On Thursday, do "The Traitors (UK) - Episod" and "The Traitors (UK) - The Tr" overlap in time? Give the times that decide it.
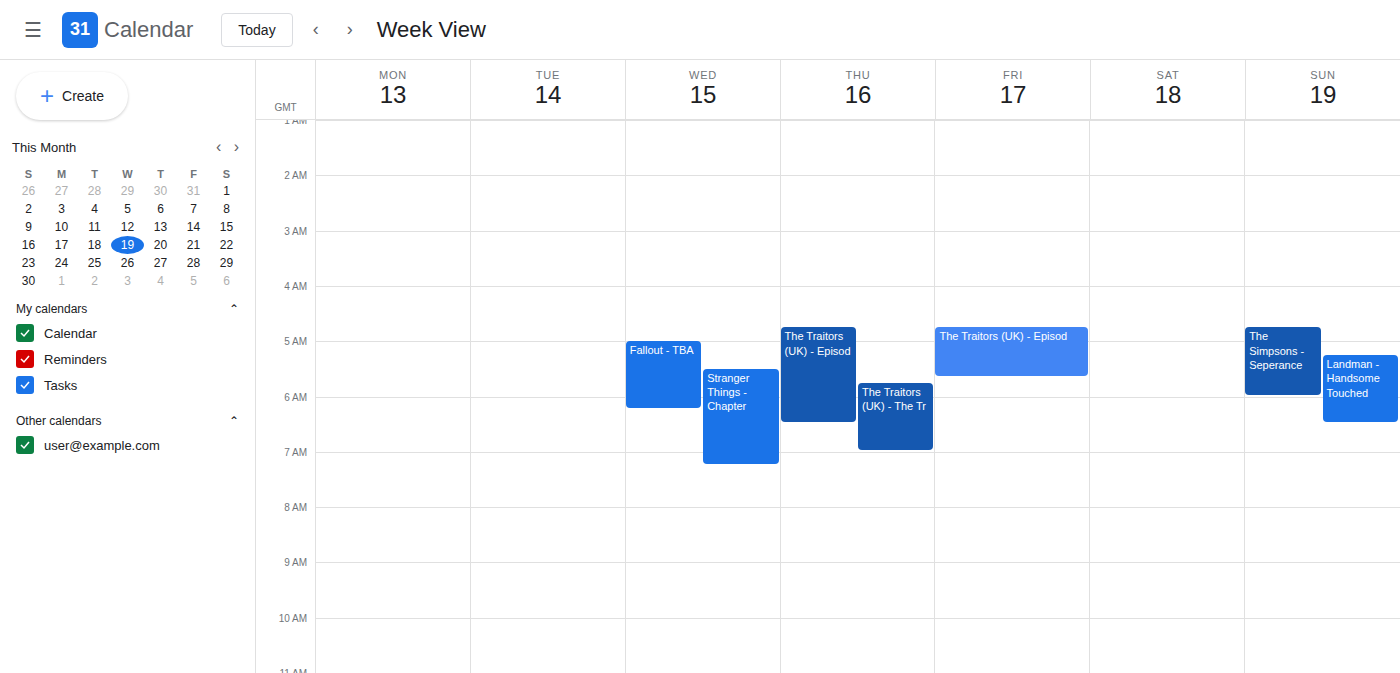
"The Traitors (UK) - The Tr" starts at 5:45 AM, before "The Traitors (UK) - Episod" ends at 6:30 AM -- they overlap.